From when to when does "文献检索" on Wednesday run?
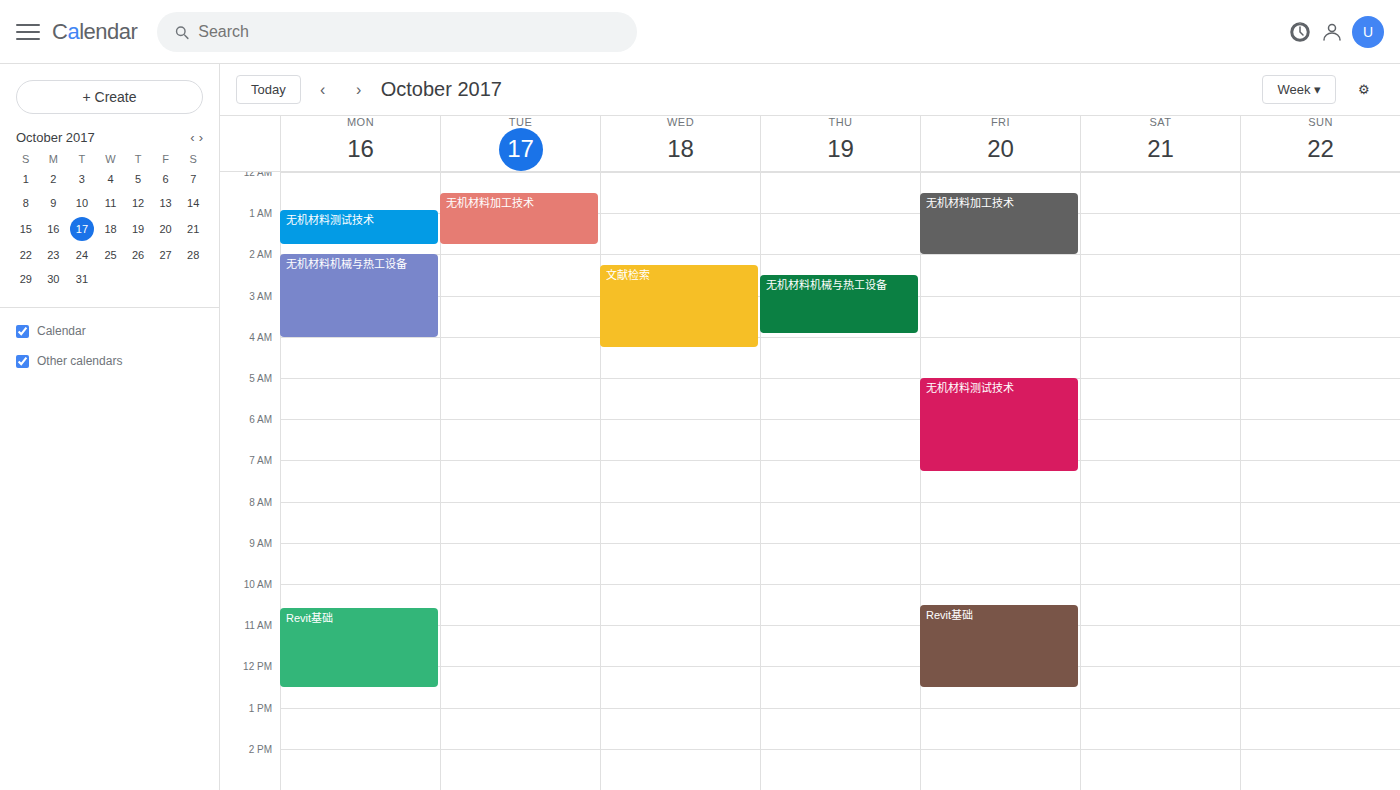
2:15 AM to 4:15 AM